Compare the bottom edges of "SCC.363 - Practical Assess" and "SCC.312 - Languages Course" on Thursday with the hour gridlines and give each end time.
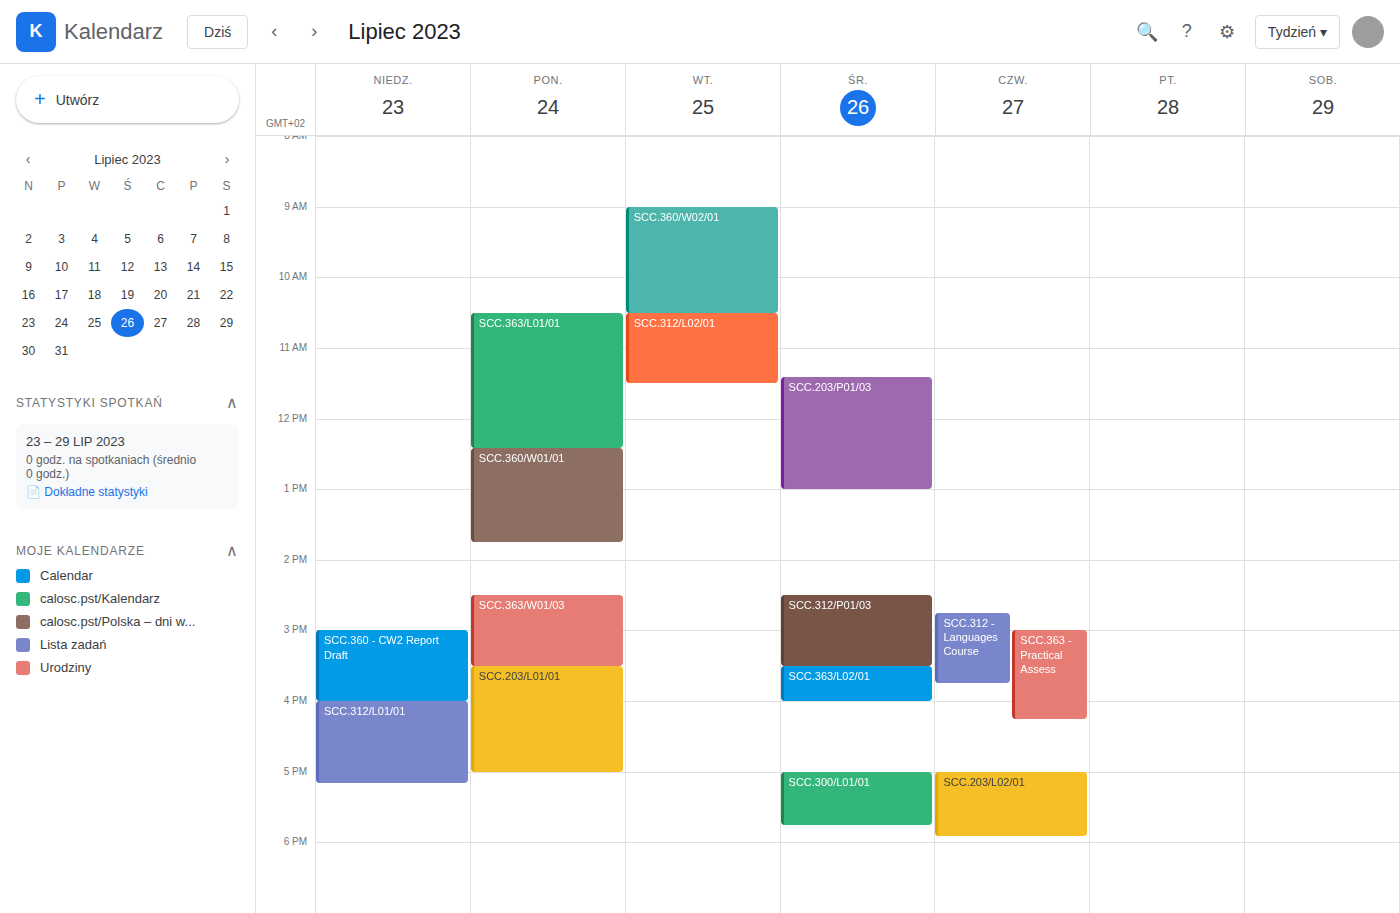
"SCC.363 - Practical Assess": 4:15 PM, neither: a quarter of the way from the 4 PM line to the 5 PM line. "SCC.312 - Languages Course": 3:45 PM, neither: three quarters of the way from the 3 PM line to the 4 PM line.